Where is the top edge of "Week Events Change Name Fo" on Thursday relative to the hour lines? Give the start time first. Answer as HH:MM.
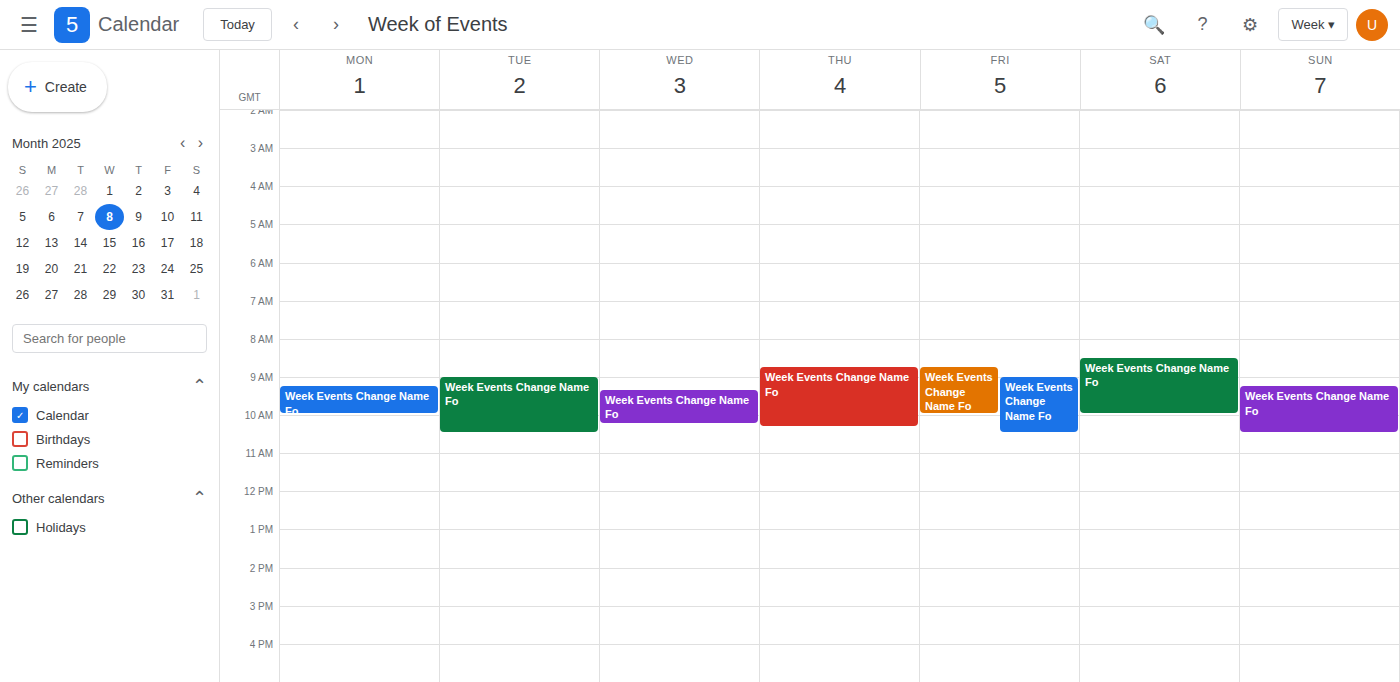
08:45 -- neither: three quarters of the way from the 08:00 line to the 09:00 line.